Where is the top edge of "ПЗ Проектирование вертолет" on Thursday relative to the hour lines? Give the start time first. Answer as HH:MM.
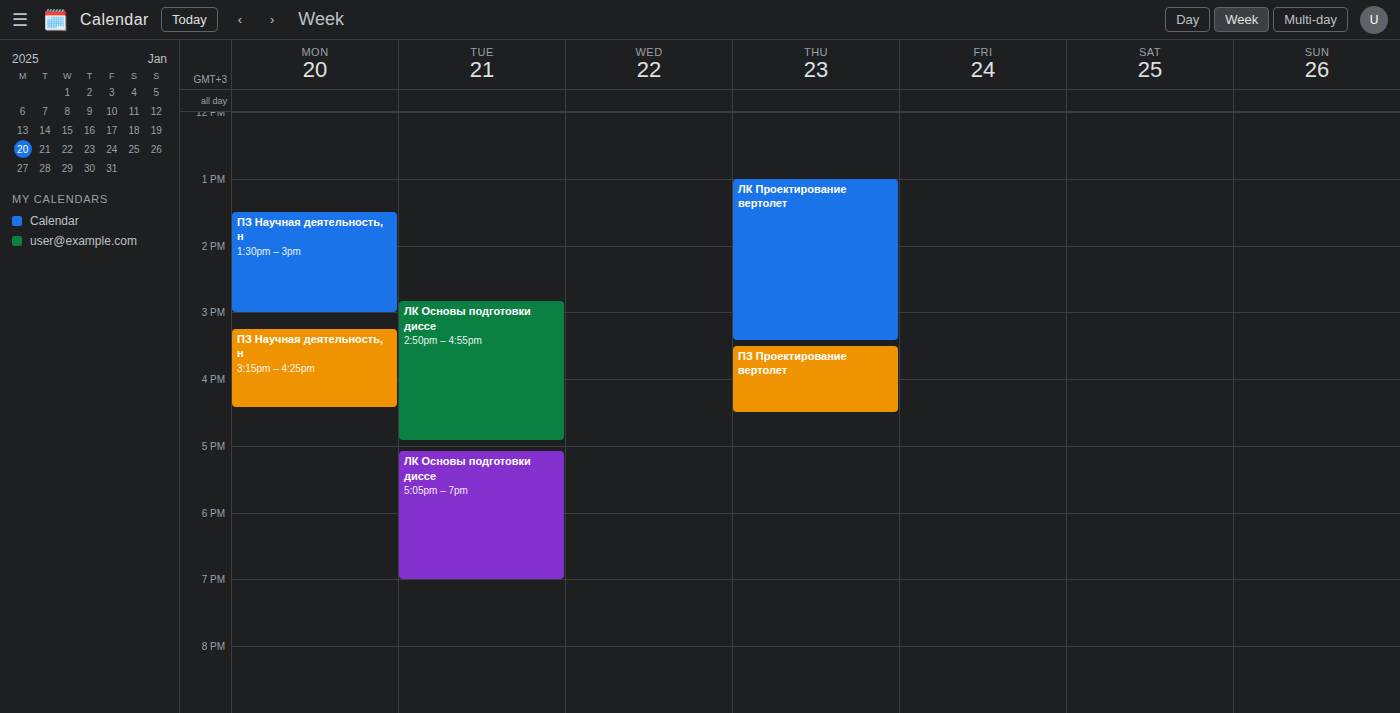
15:30 -- halfway between the 15:00 and 16:00 lines.